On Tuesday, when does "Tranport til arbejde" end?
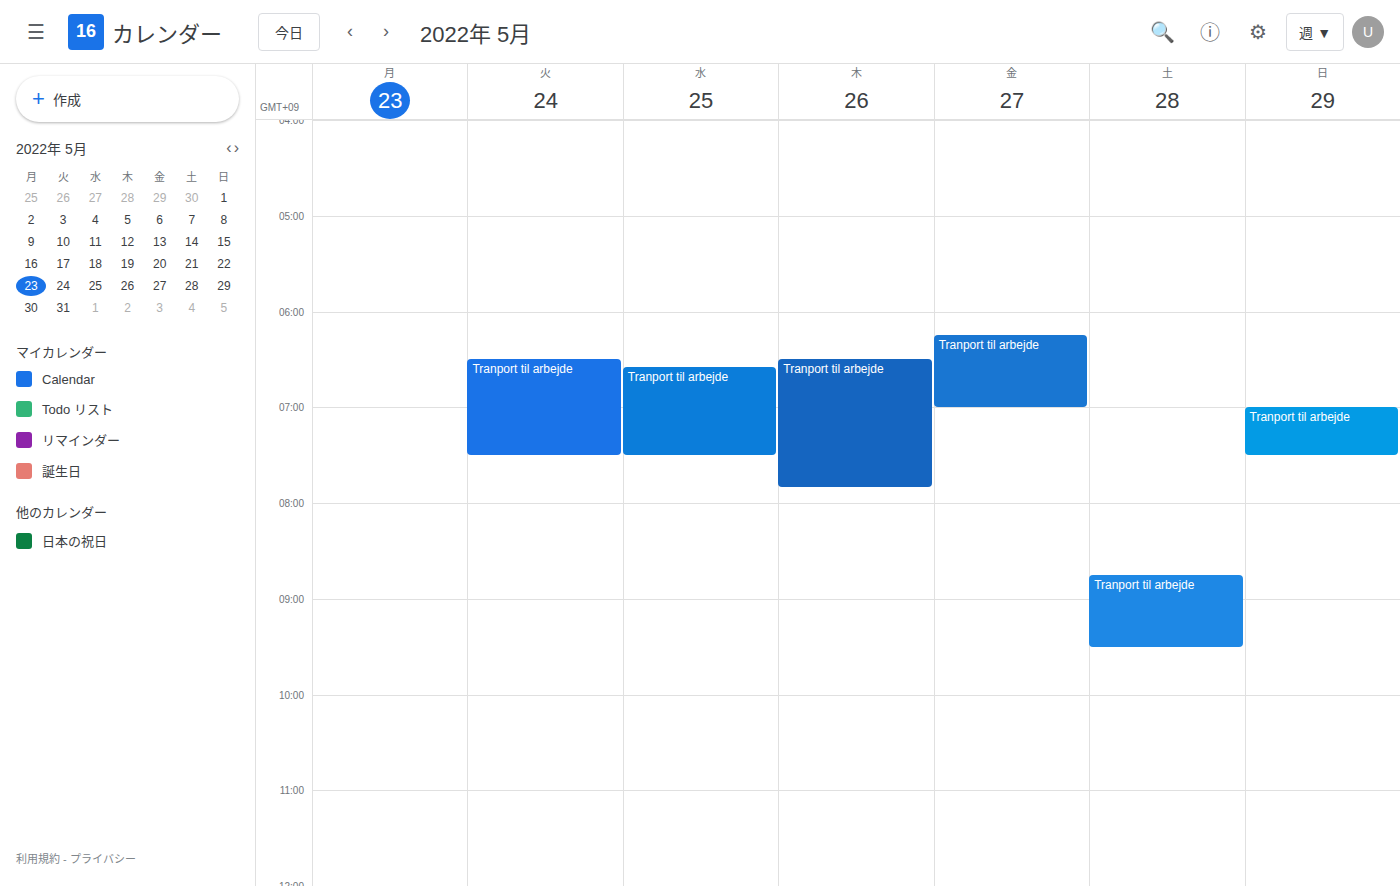
07:30